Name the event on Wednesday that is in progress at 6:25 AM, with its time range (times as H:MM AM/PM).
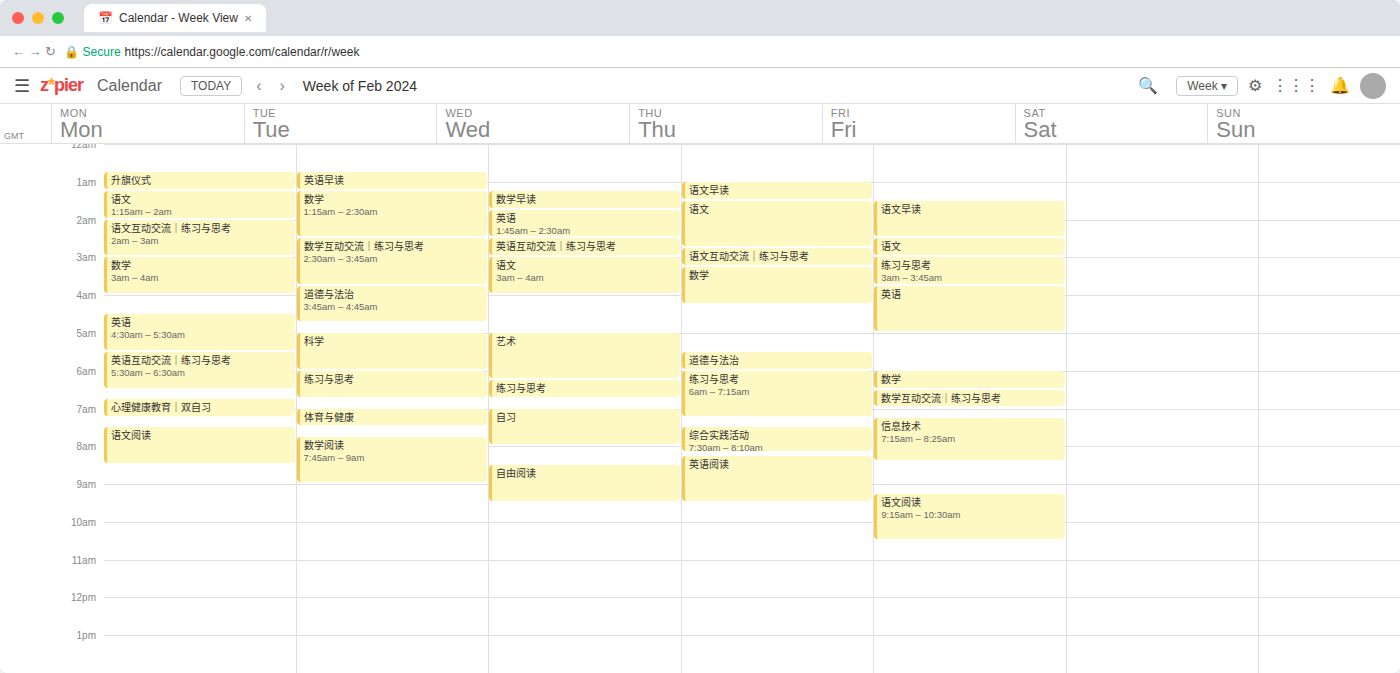
"练习与思考", 6:15 AM to 6:45 AM